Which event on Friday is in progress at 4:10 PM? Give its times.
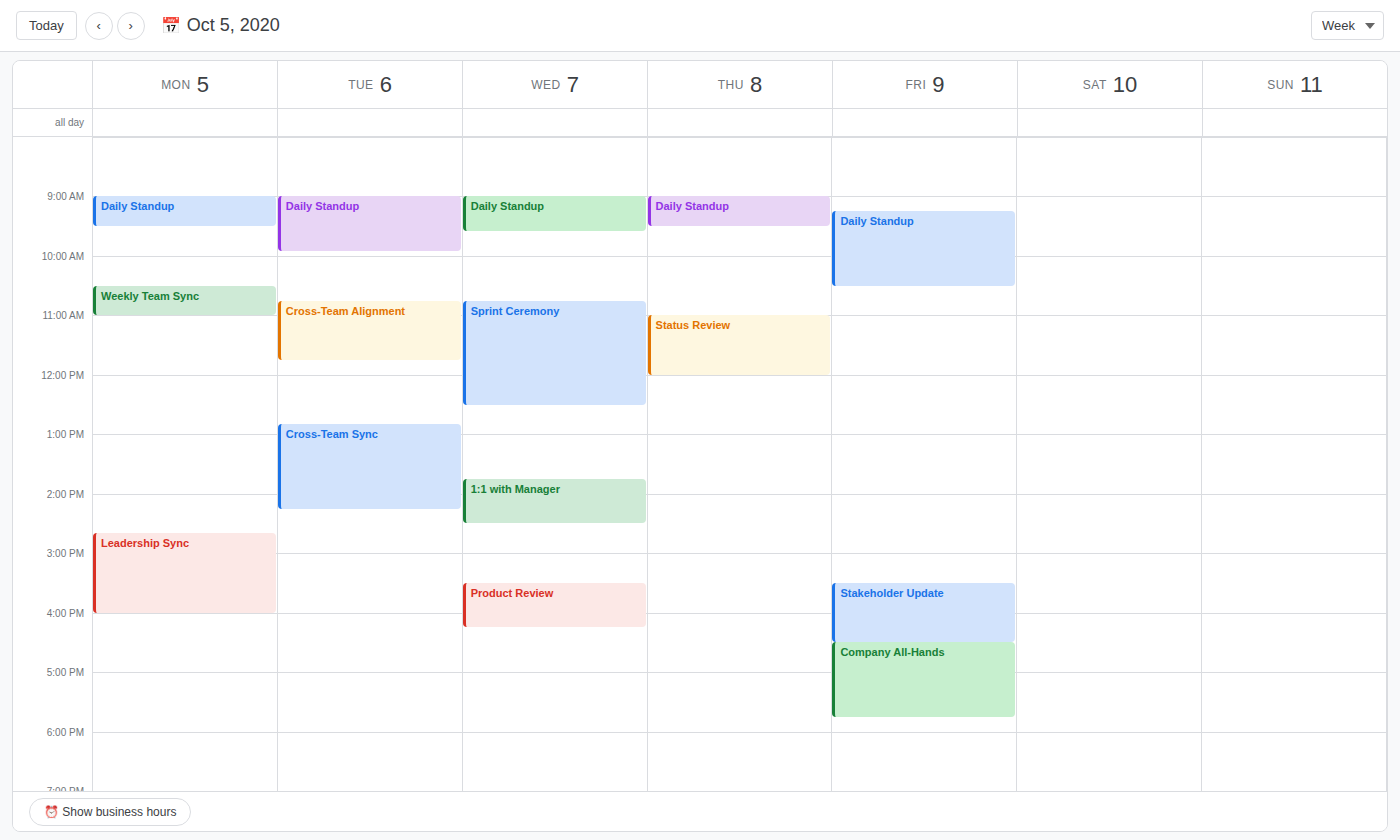
"Stakeholder Update", 3:30 PM to 4:30 PM